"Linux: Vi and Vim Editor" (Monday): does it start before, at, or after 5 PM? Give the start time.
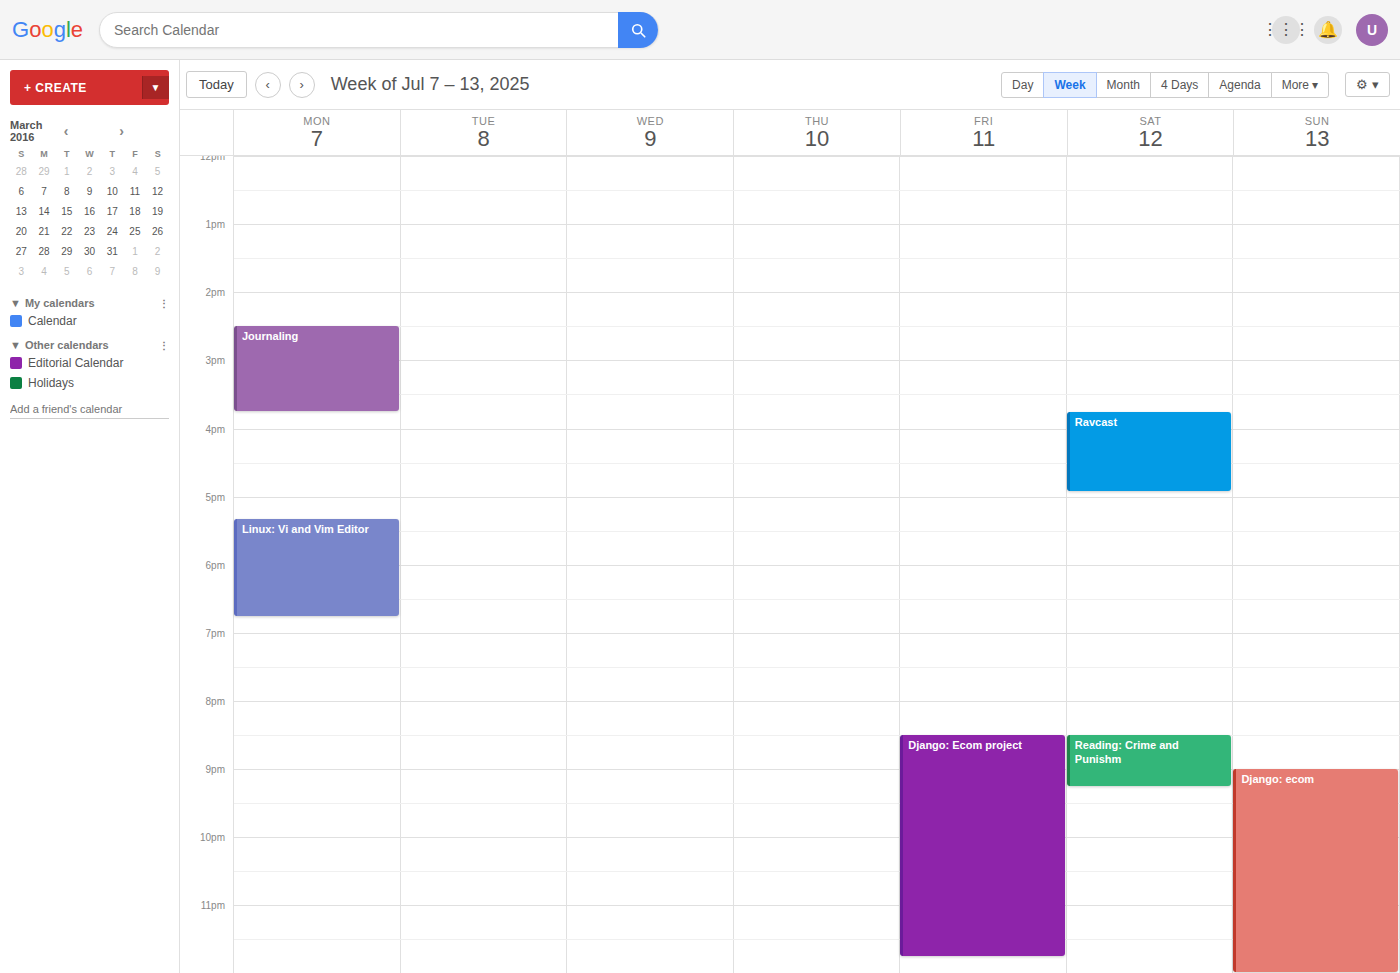
5:20 PM -- after 5 PM, 20 minutes below the 5 PM line.